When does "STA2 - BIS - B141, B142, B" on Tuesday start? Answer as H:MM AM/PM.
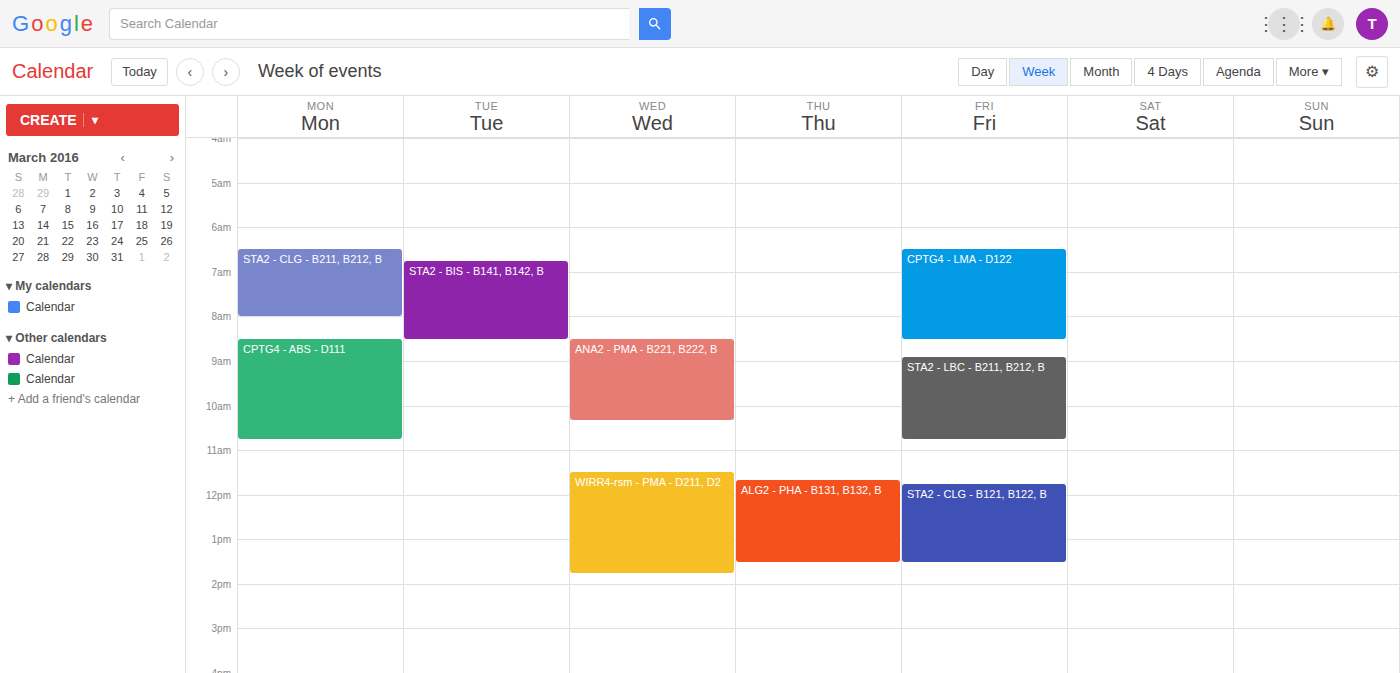
6:45 AM